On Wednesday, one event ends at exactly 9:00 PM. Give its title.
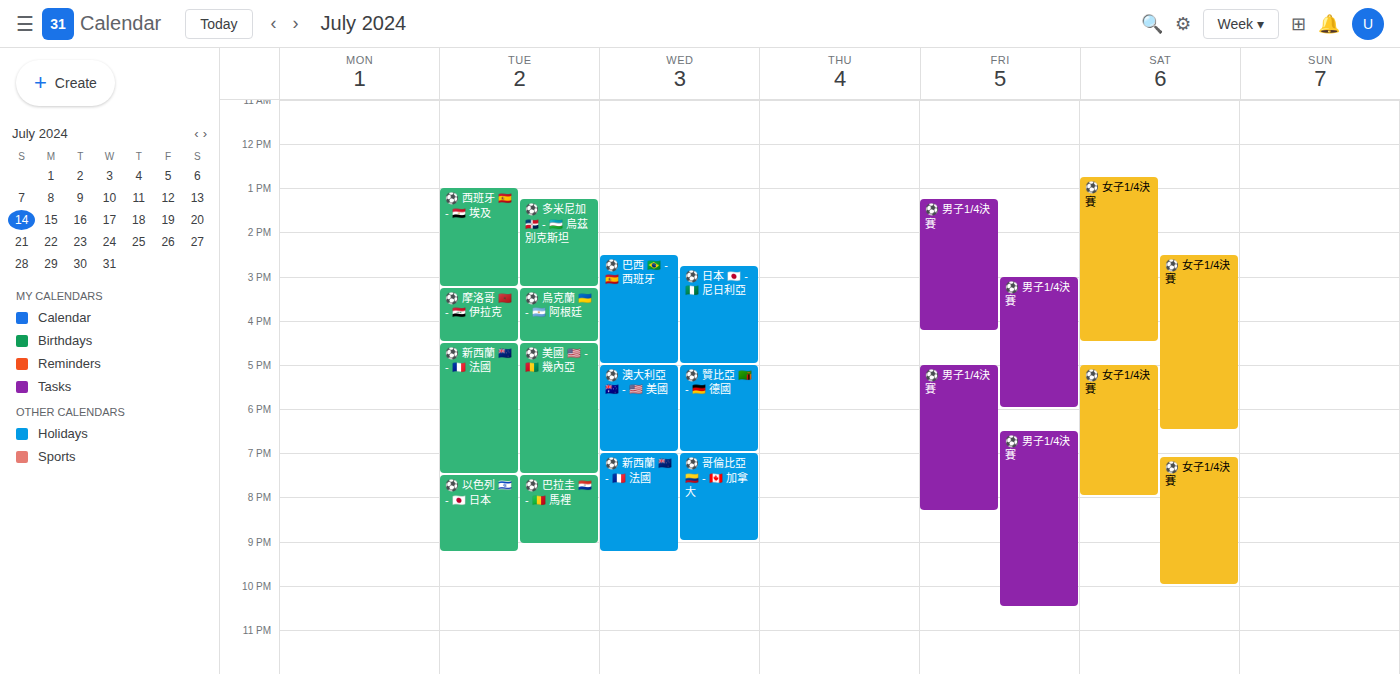
"⚽ 哥倫比亞 🇨🇴 - 🇨🇦 加拿大"